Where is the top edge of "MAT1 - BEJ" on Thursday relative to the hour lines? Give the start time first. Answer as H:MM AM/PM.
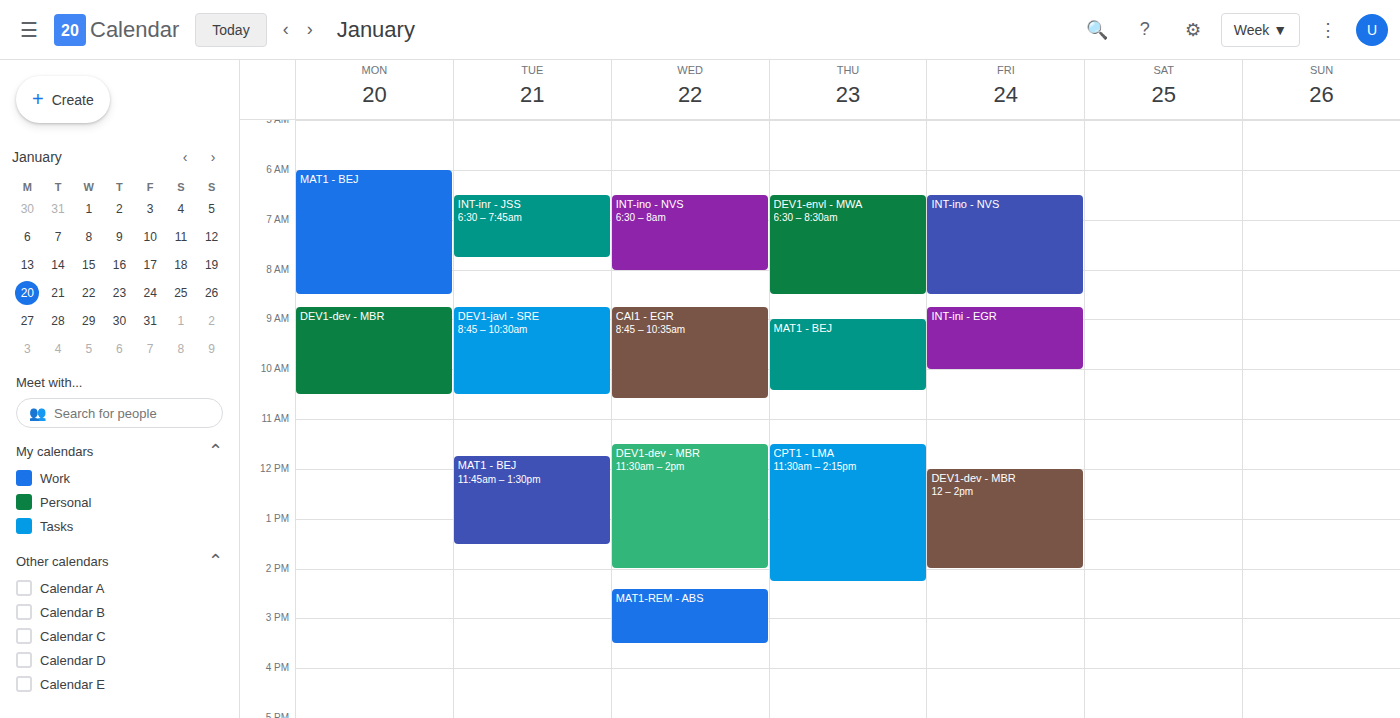
9:00 AM -- exactly on the 9 AM line.